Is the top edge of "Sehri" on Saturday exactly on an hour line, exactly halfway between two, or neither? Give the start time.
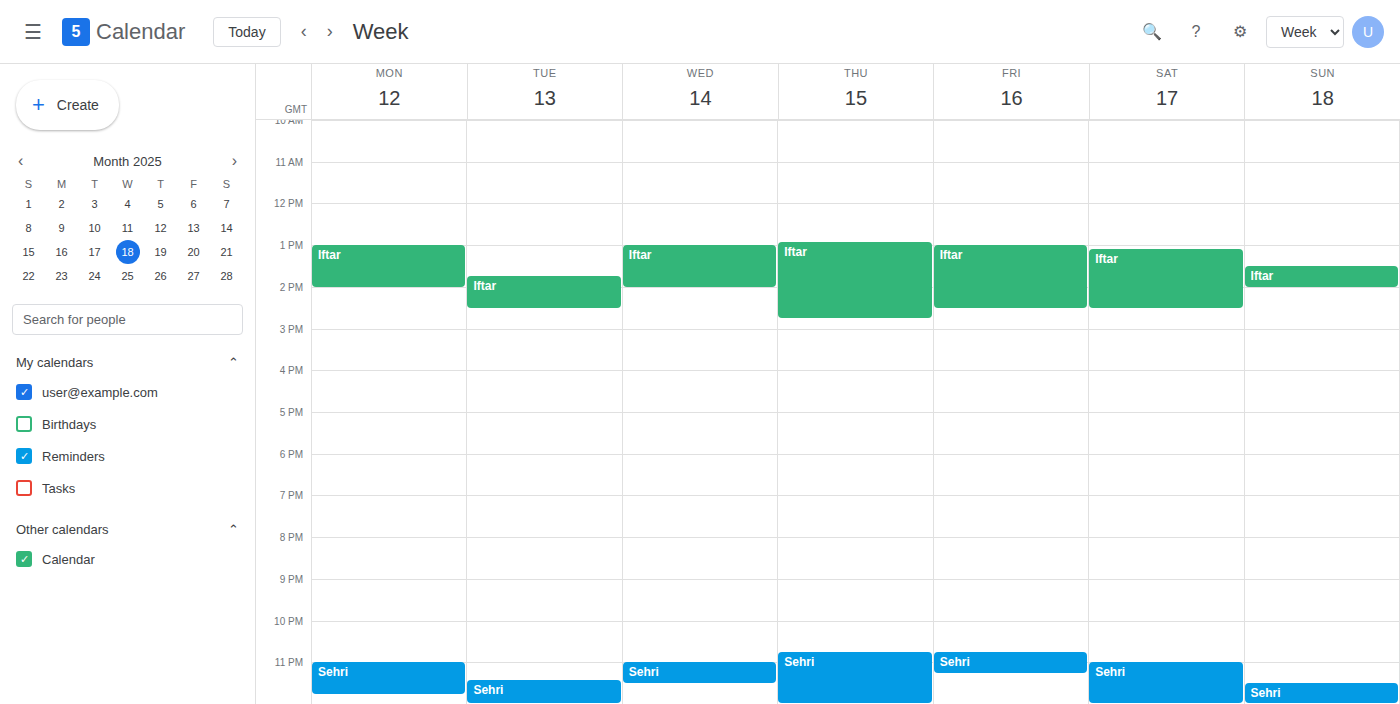
11:00 PM -- exactly on the 11 PM line.